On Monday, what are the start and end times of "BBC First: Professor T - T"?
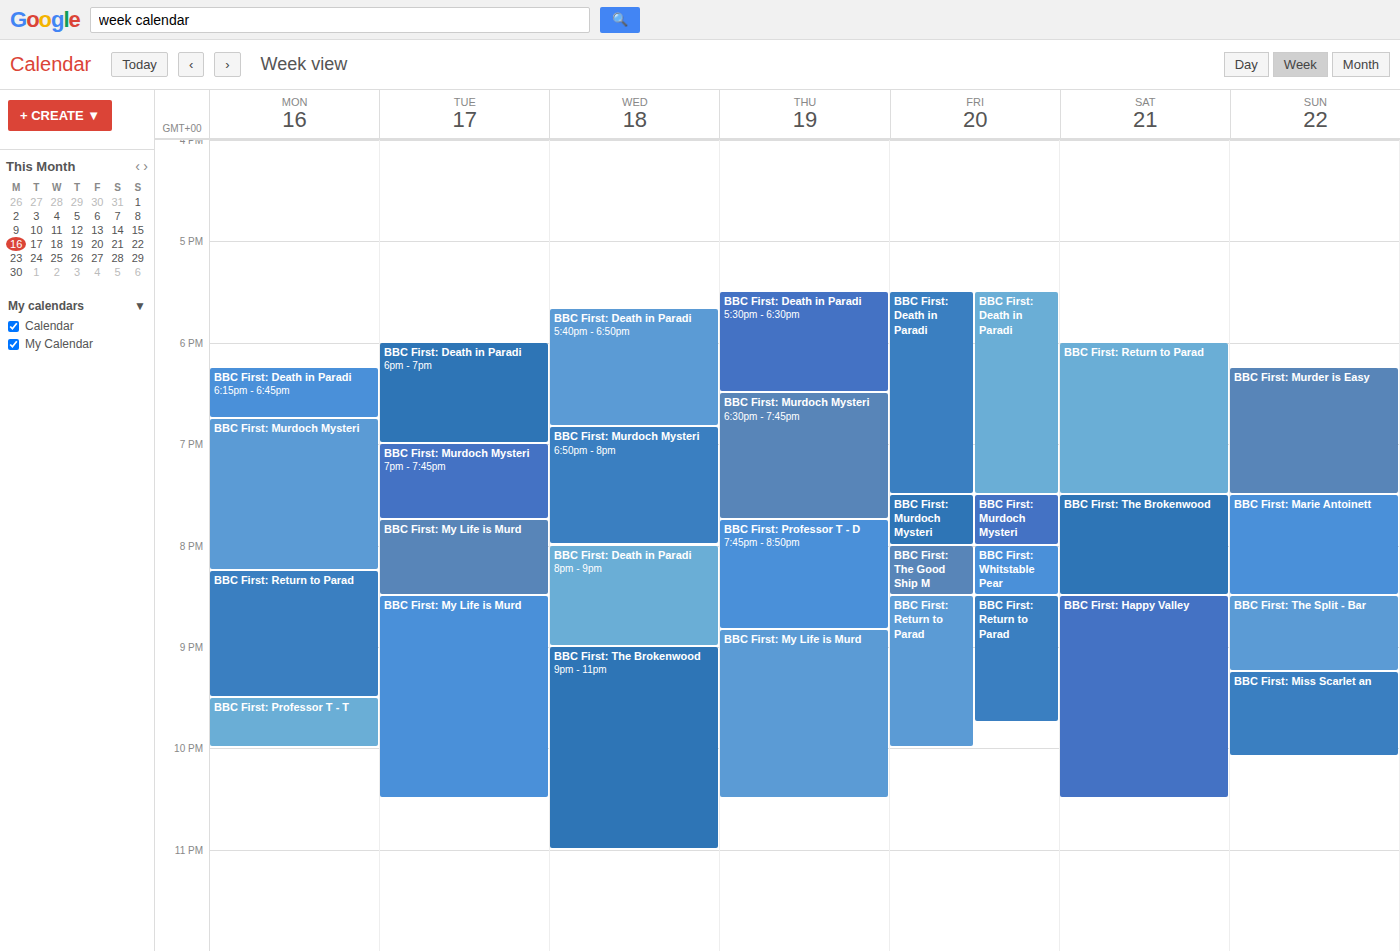
9:30 PM to 10:00 PM